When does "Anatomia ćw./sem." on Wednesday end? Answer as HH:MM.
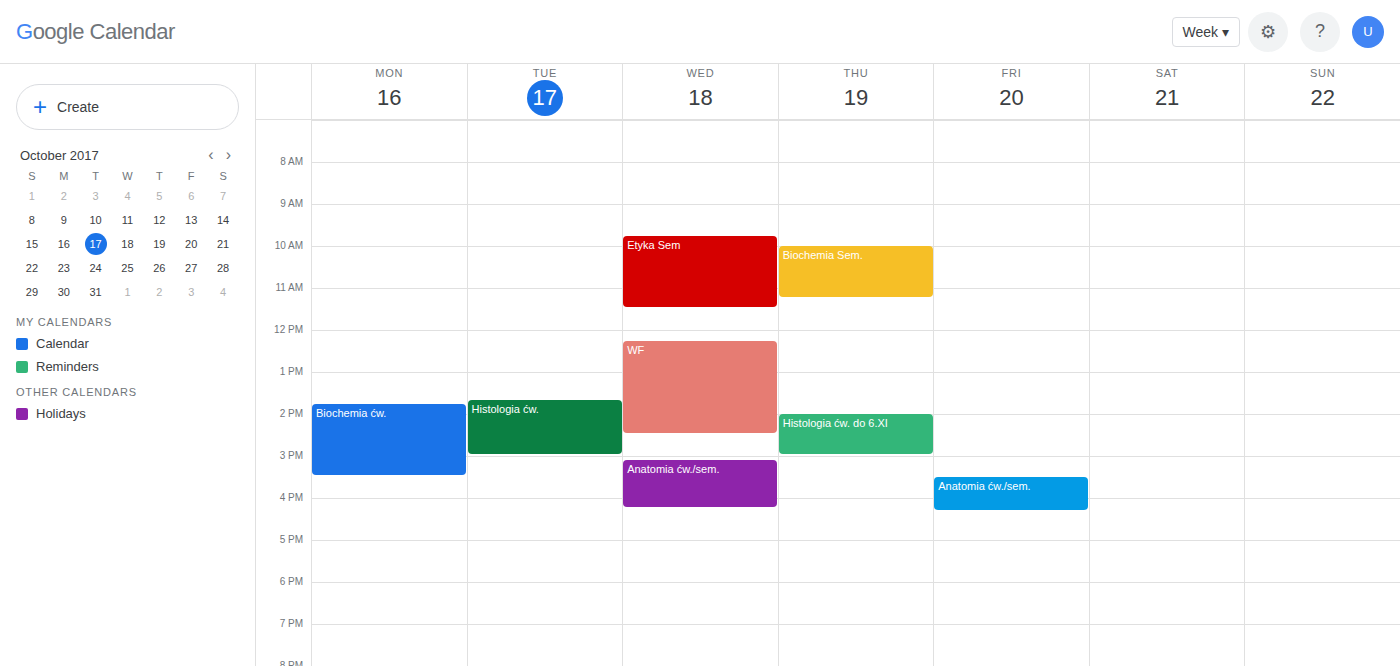
16:15